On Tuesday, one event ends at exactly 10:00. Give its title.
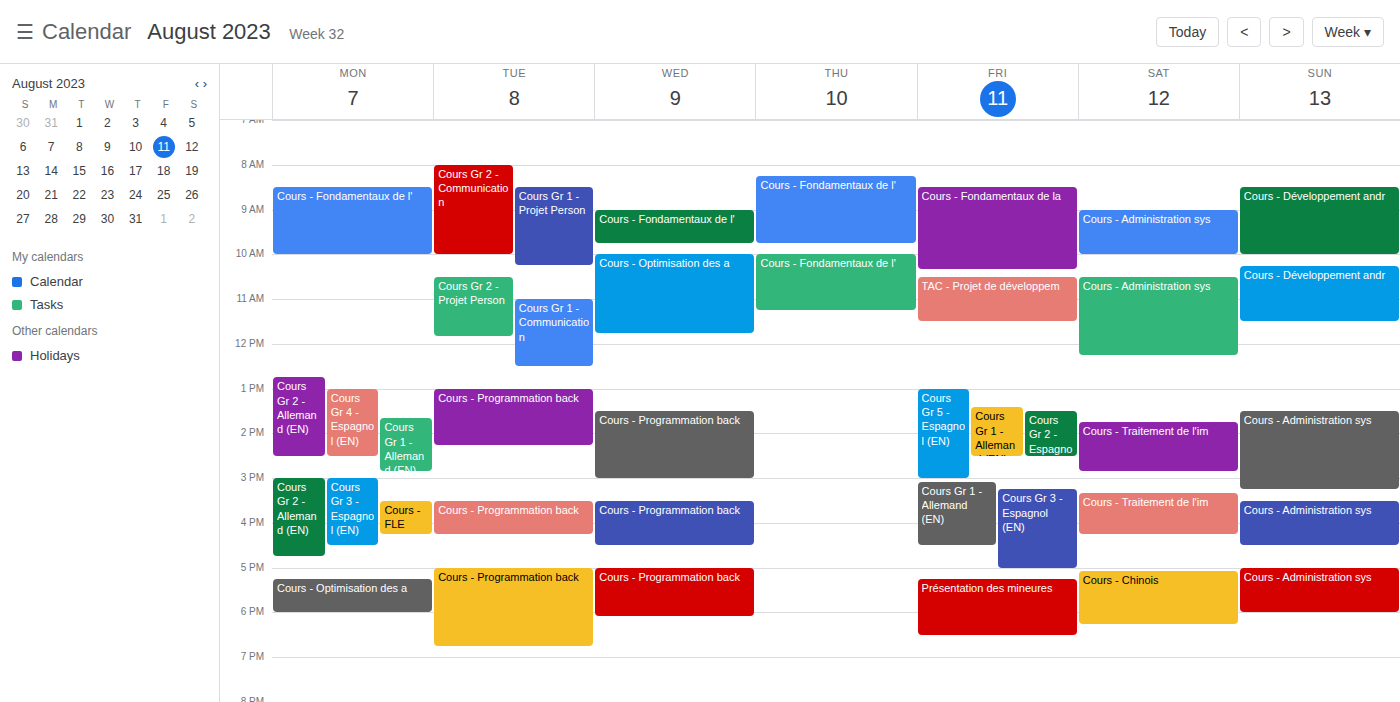
"Cours Gr 2 - Communication"